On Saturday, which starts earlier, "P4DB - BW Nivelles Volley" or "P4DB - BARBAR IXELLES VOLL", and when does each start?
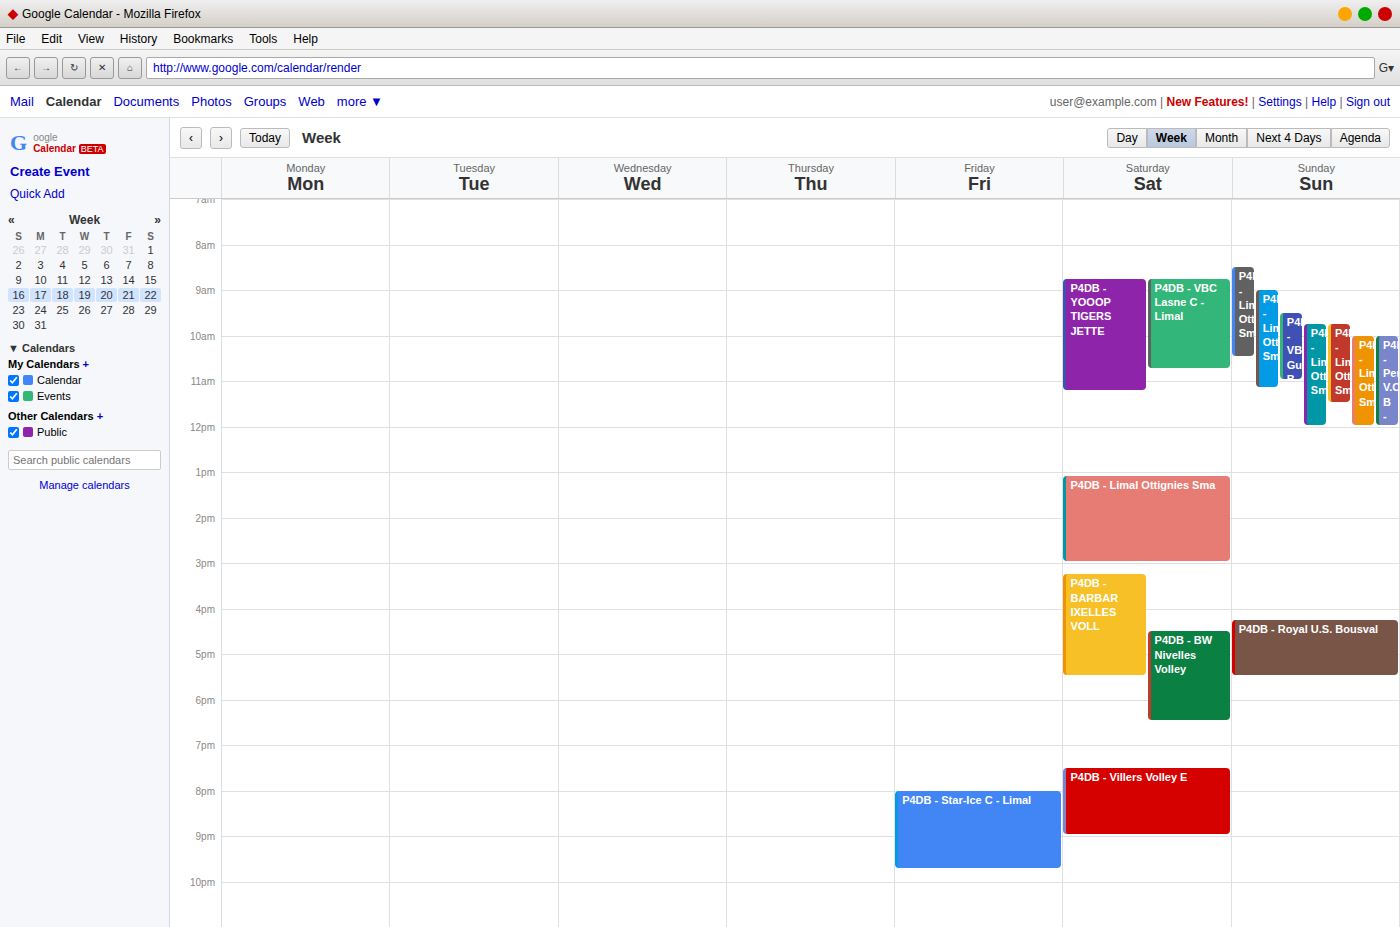
"P4DB - BARBAR IXELLES VOLL" 3:15 PM; "P4DB - BW Nivelles Volley" 4:30 PM.